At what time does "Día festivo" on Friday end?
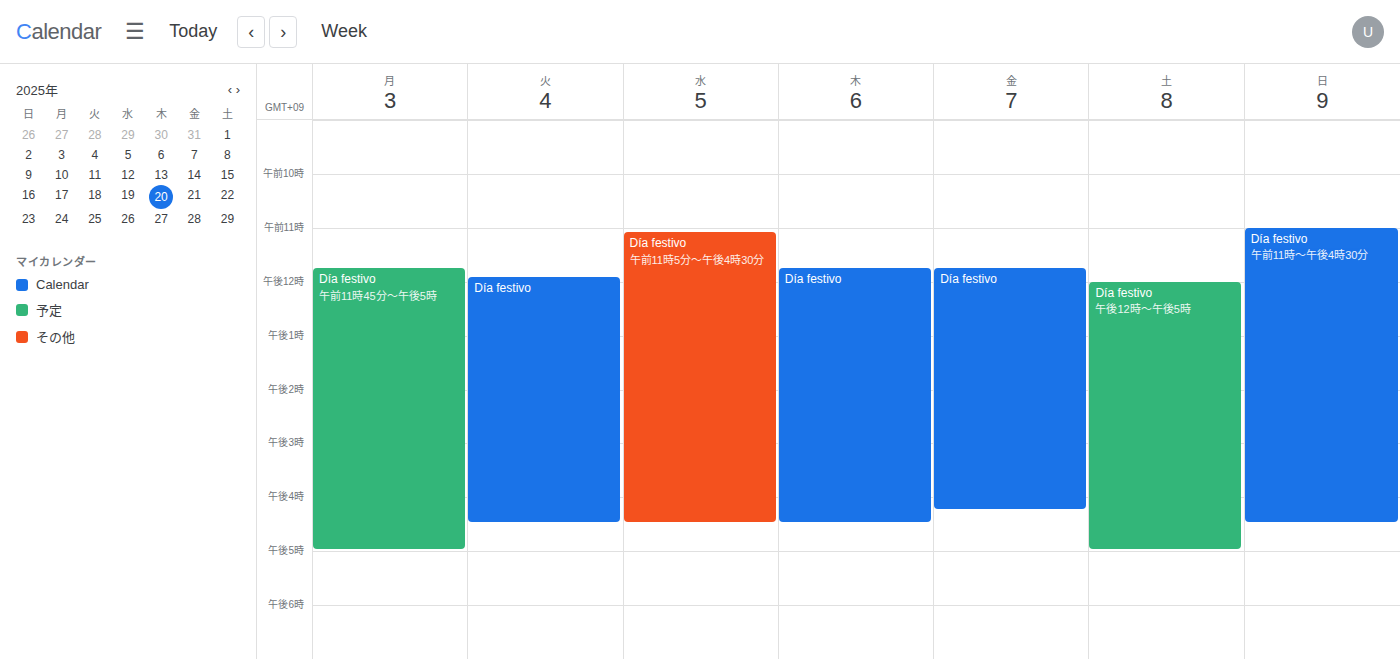
4:15 PM